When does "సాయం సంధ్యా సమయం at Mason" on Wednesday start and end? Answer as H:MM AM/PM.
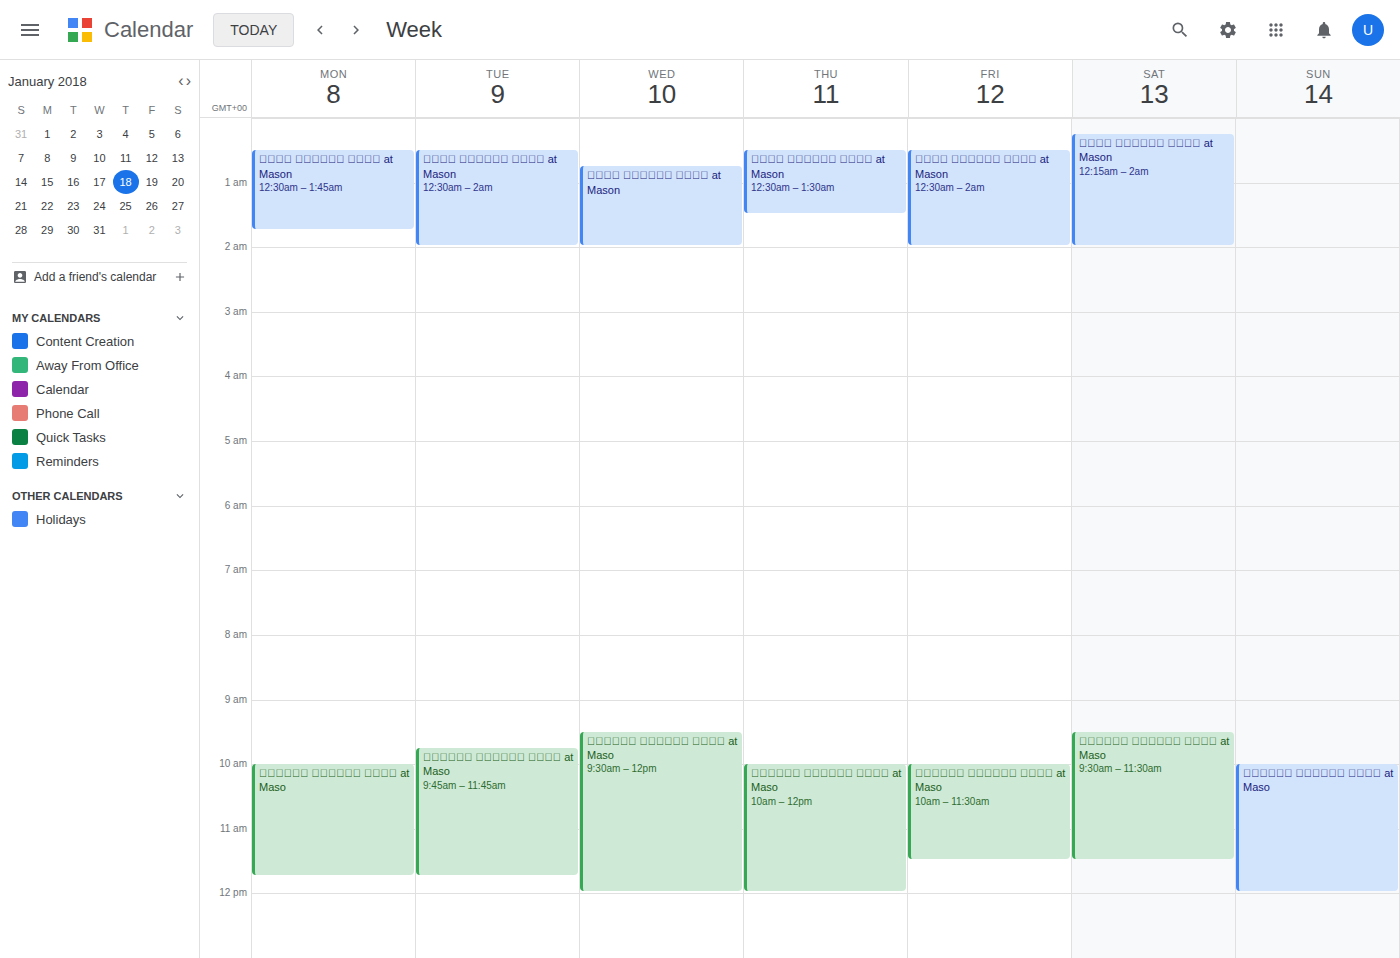
12:45 AM to 2:00 AM